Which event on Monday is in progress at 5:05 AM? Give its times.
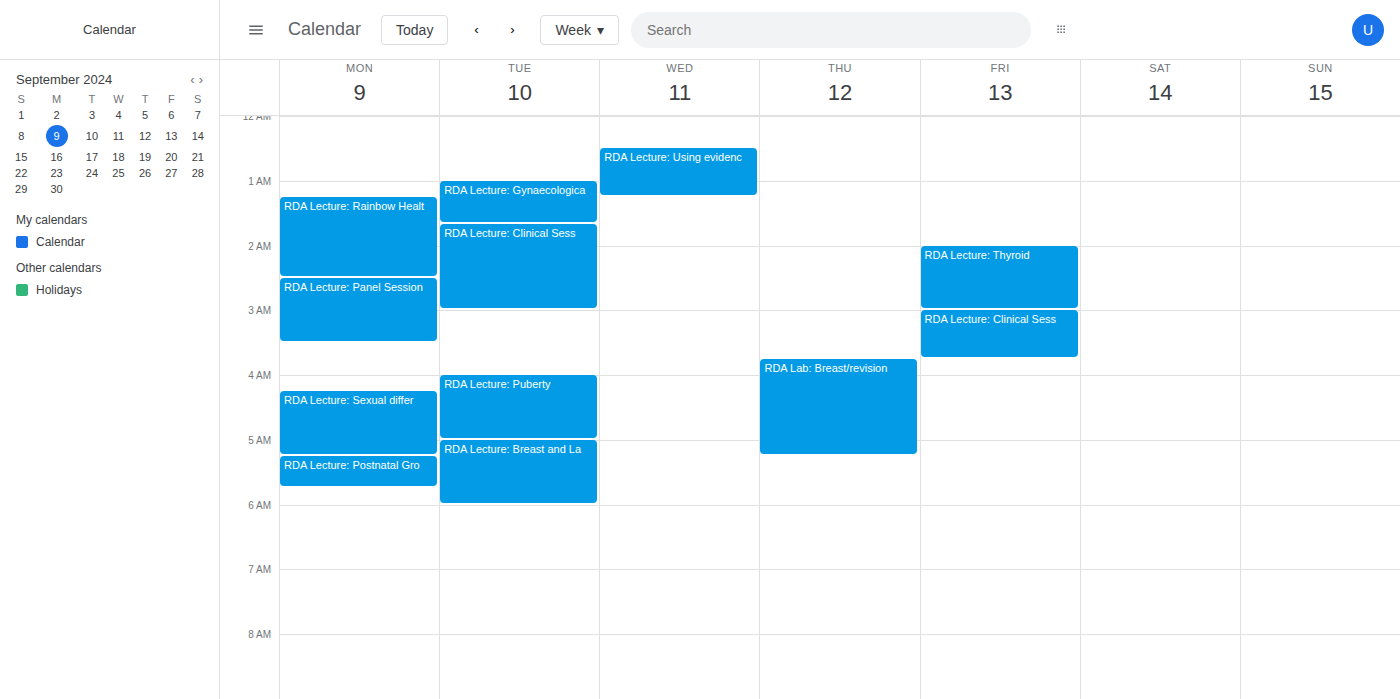
"RDA Lecture: Sexual differ", 4:15 AM to 5:15 AM